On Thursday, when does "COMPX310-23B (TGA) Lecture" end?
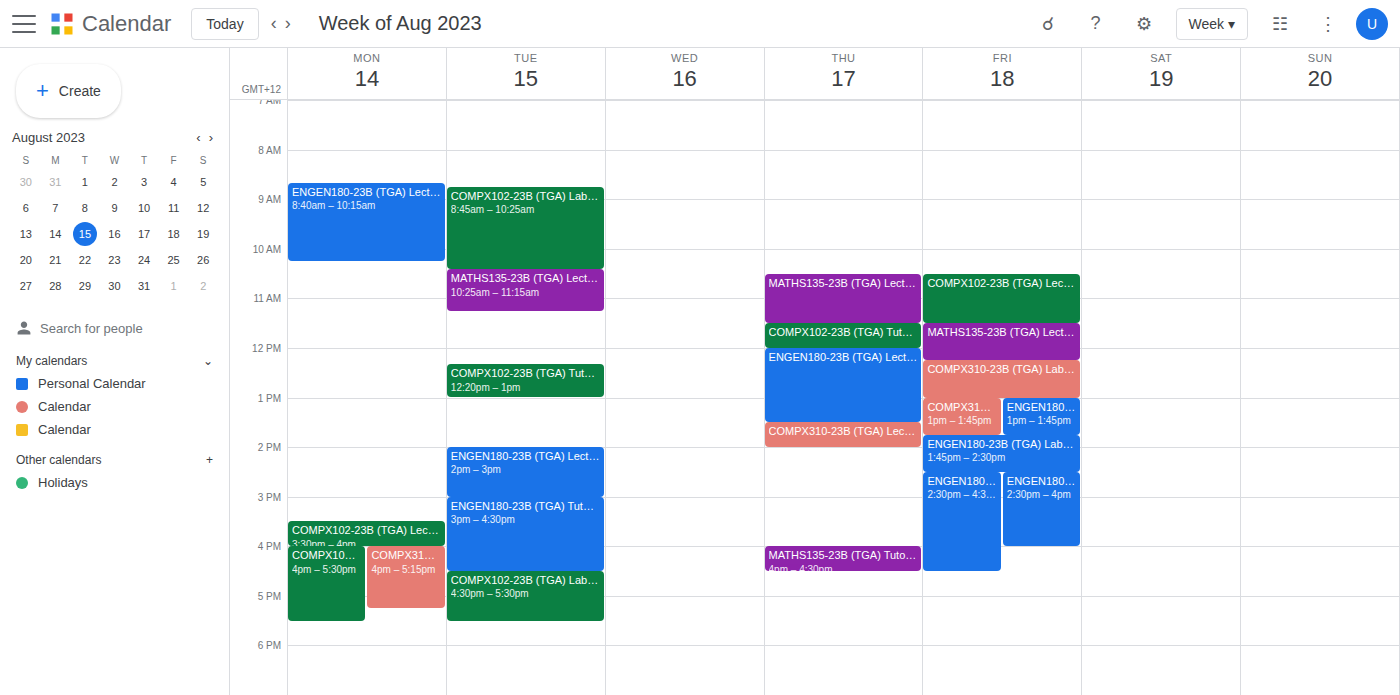
2:00 PM